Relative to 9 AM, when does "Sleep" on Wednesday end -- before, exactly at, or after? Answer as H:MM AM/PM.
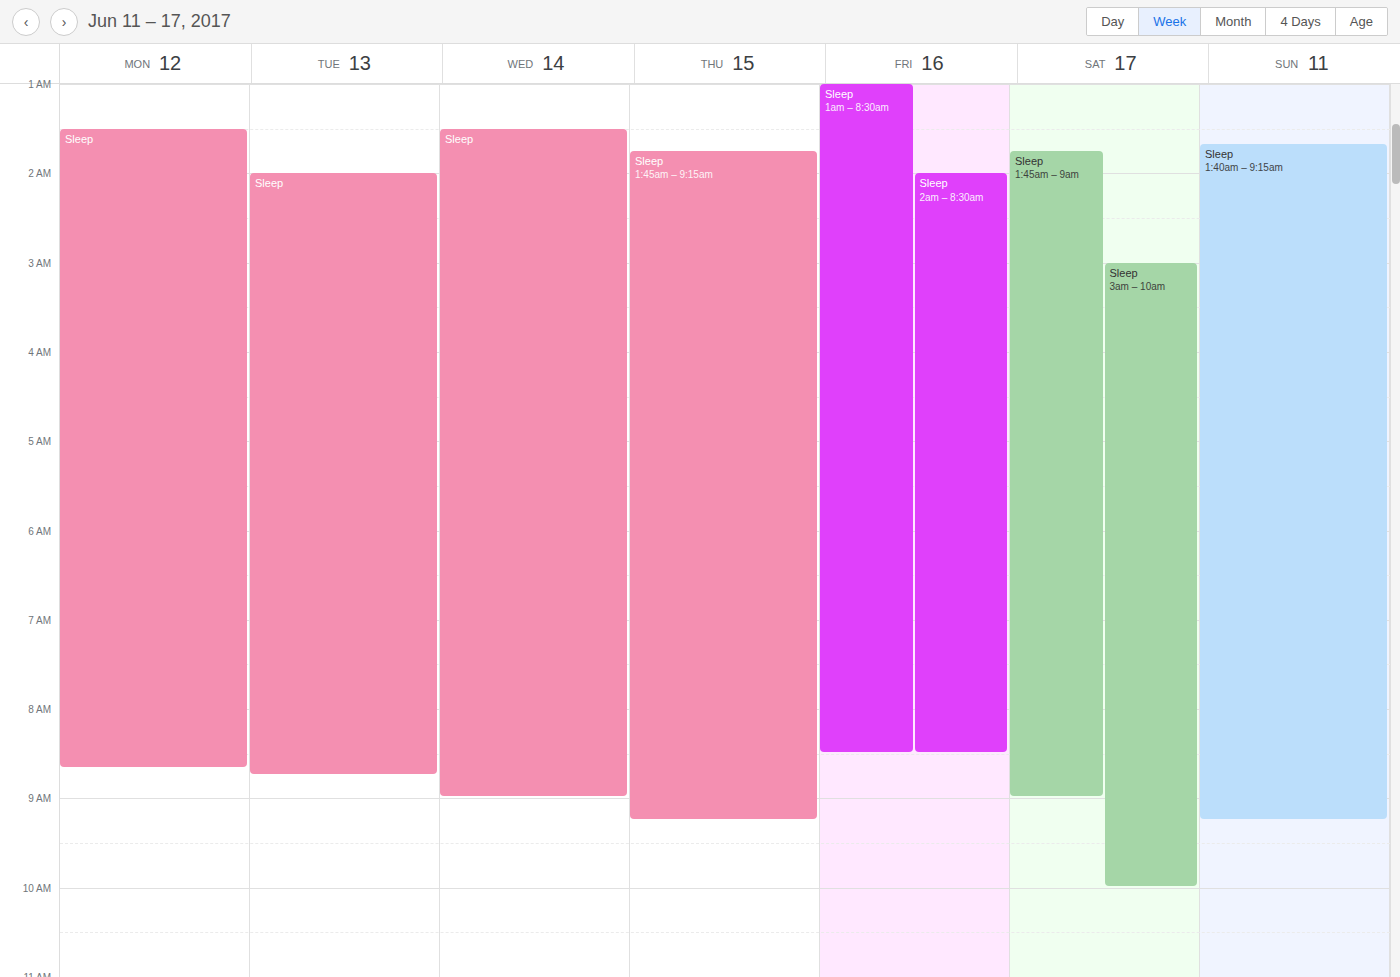
9:00 AM -- exactly at 9 AM, on the 9 AM line.